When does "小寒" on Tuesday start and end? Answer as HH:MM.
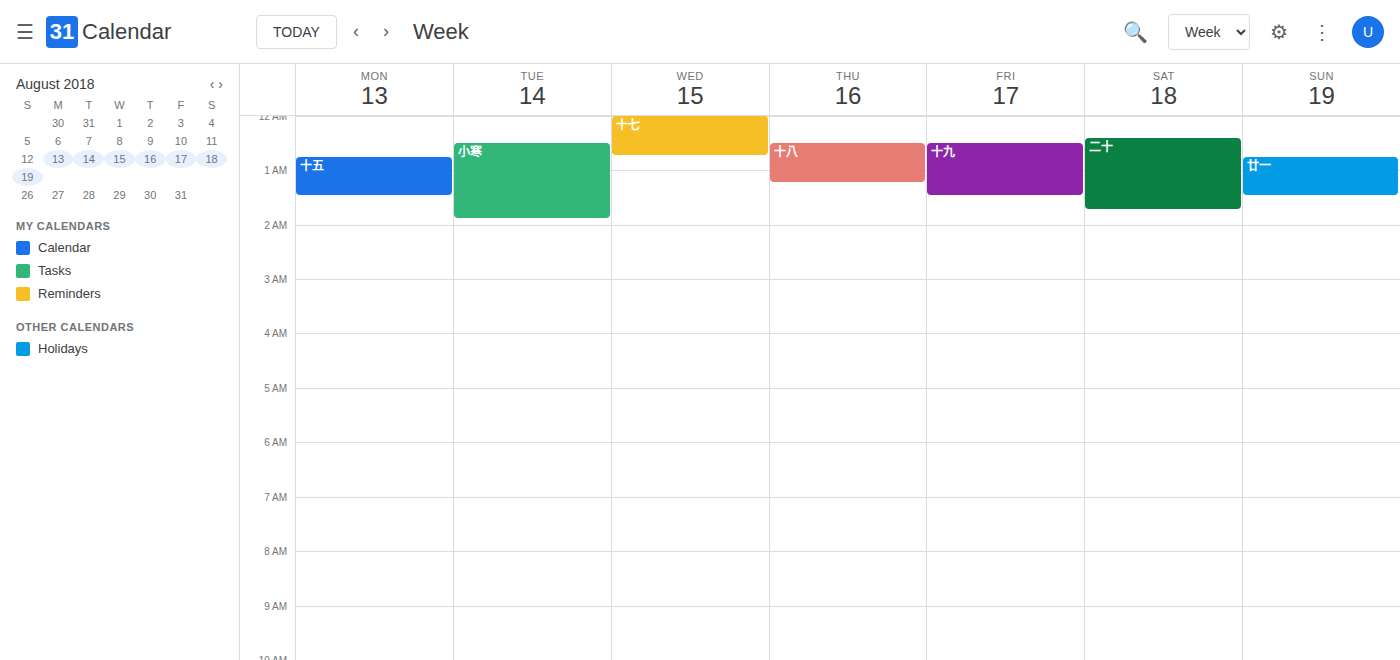
00:30 to 01:55